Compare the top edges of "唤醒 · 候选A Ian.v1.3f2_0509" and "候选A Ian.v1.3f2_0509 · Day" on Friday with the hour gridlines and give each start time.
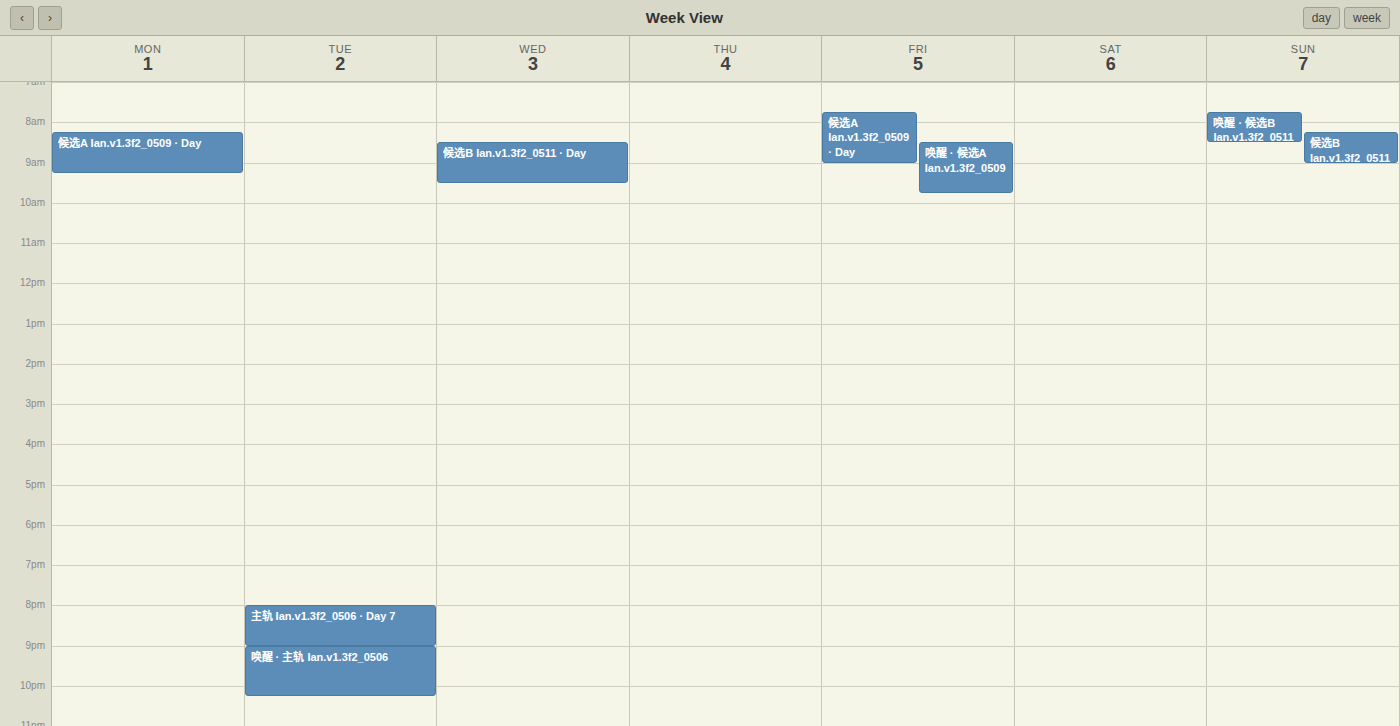
"唤醒 · 候选A Ian.v1.3f2_0509": 8:30 AM, halfway between the 8 AM and 9 AM lines. "候选A Ian.v1.3f2_0509 · Day": 7:45 AM, neither: three quarters of the way from the 7 AM line to the 8 AM line.